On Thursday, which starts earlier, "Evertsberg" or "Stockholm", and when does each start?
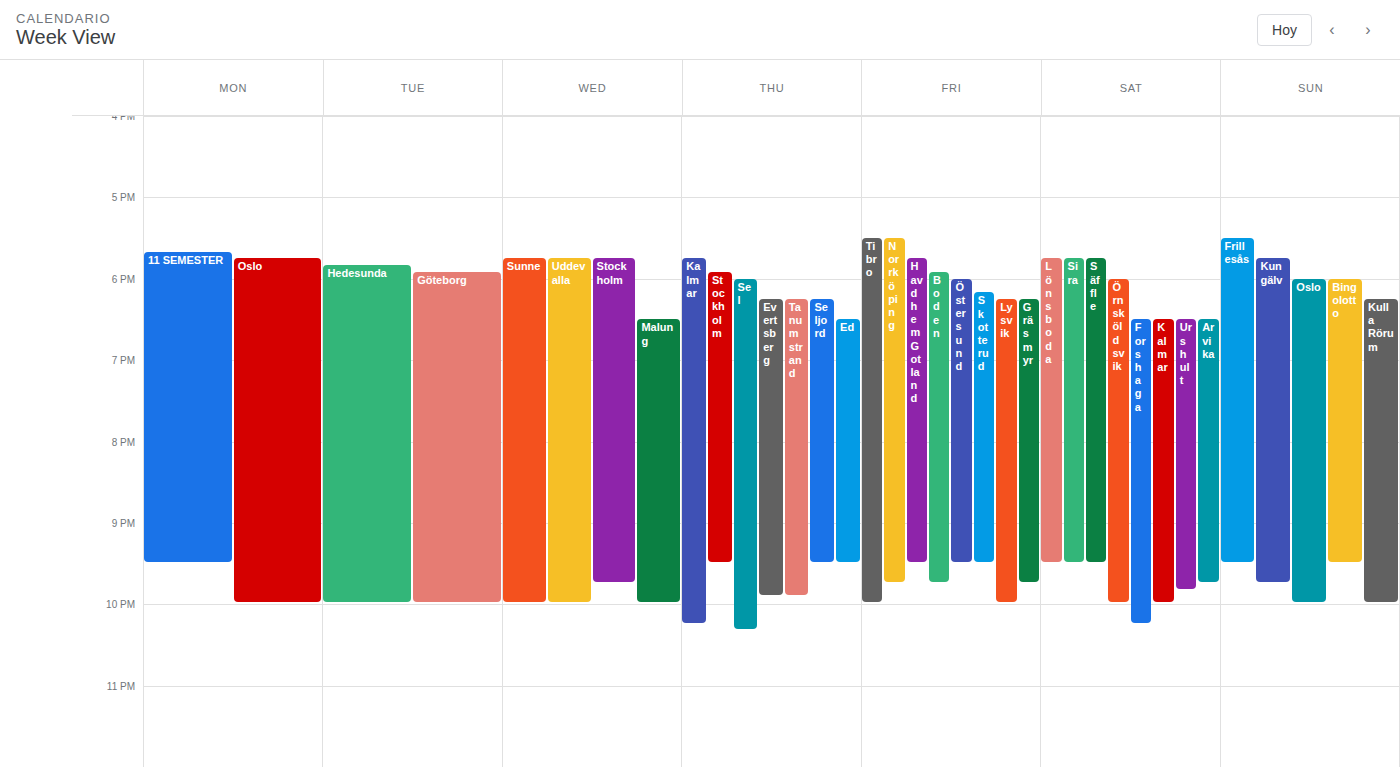
"Stockholm" 5:55 PM; "Evertsberg" 6:15 PM.